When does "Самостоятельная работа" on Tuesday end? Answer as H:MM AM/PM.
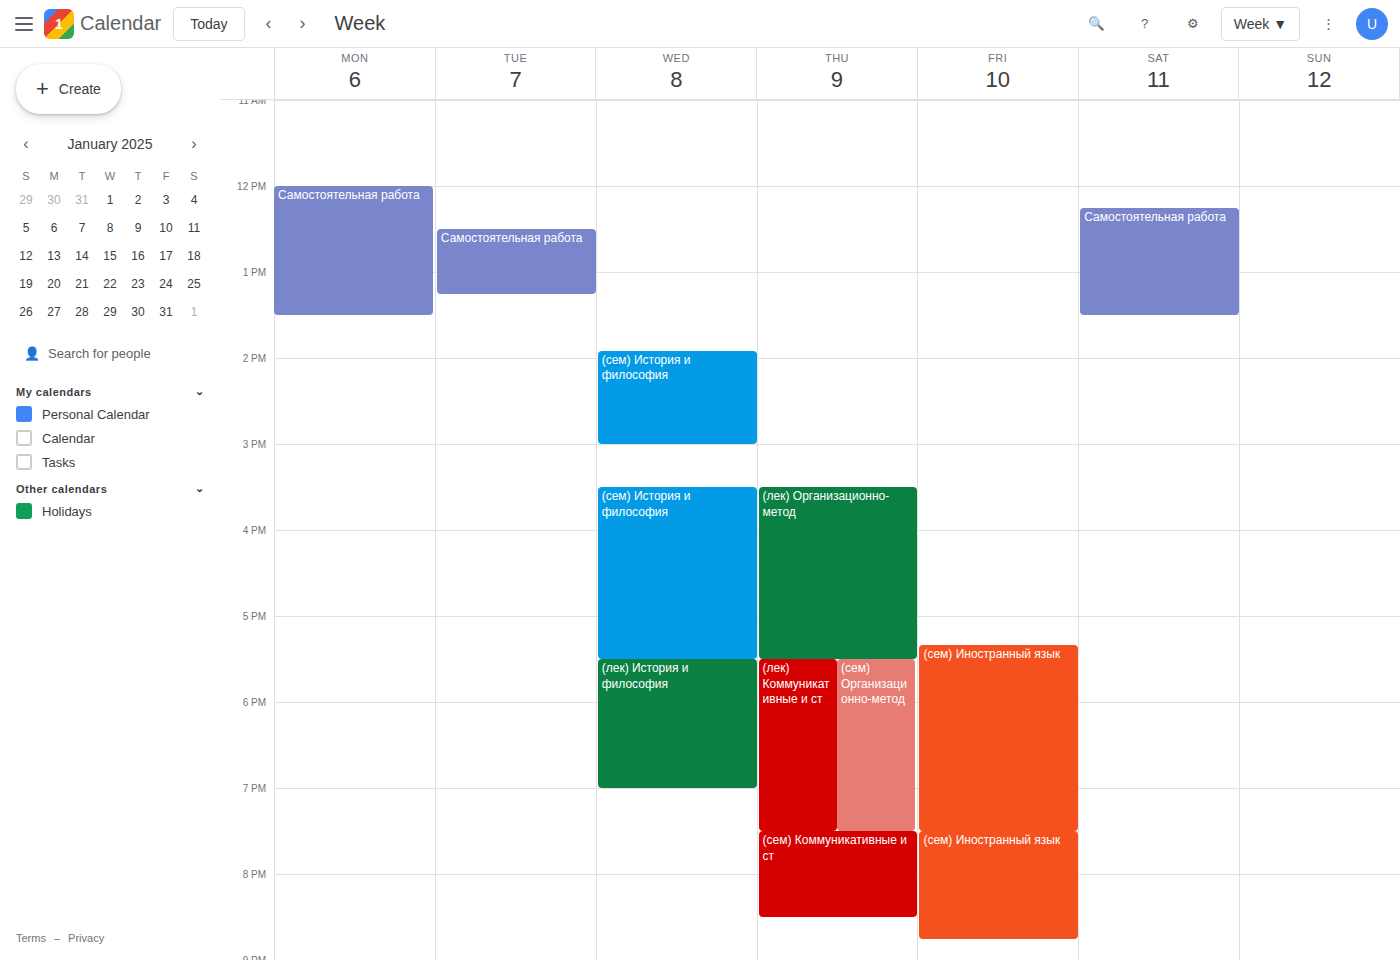
1:15 PM